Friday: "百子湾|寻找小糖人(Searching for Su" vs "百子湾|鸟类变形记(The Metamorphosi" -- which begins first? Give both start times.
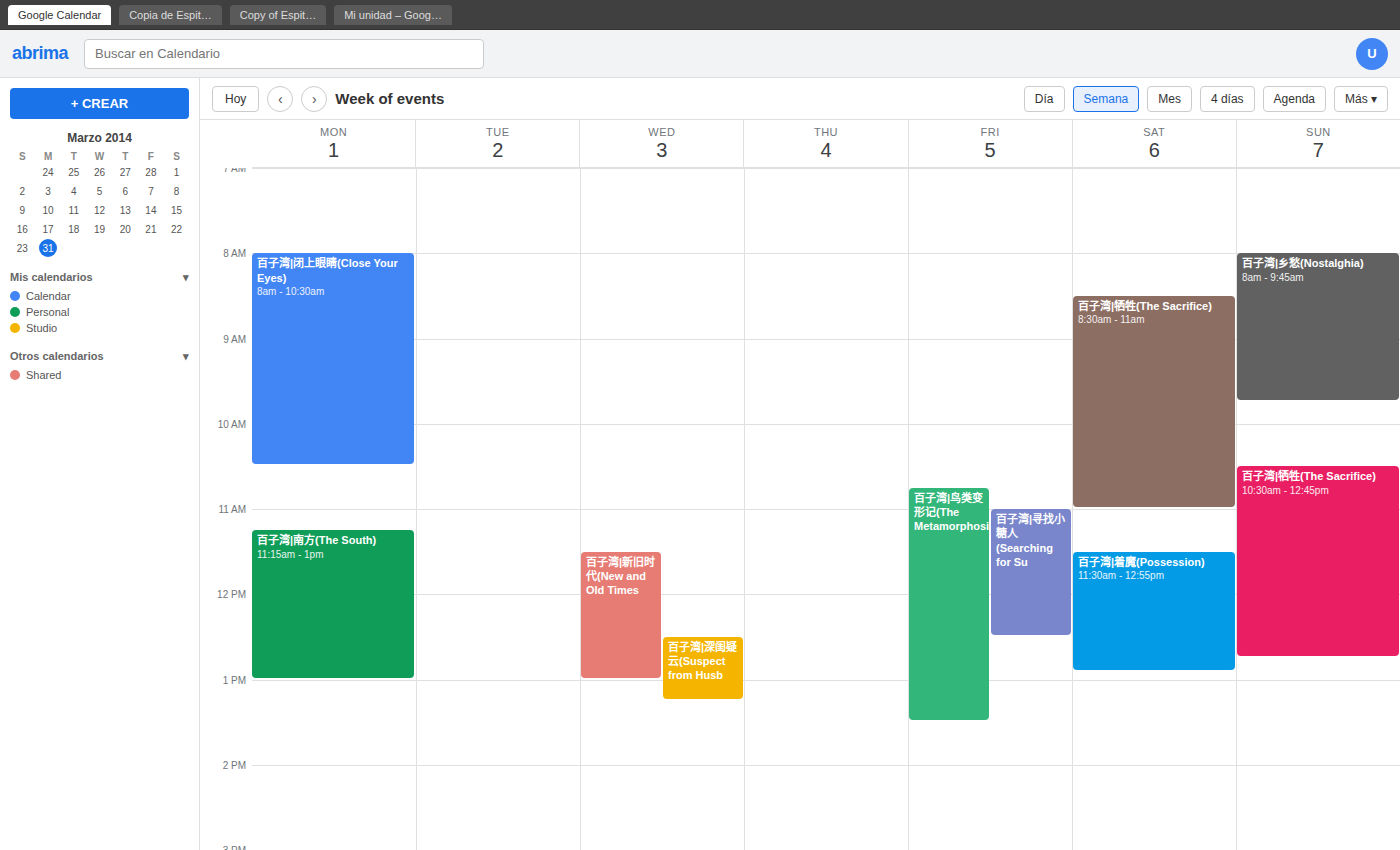
"百子湾|鸟类变形记(The Metamorphosi" 10:45 AM; "百子湾|寻找小糖人(Searching for Su" 11:00 AM.